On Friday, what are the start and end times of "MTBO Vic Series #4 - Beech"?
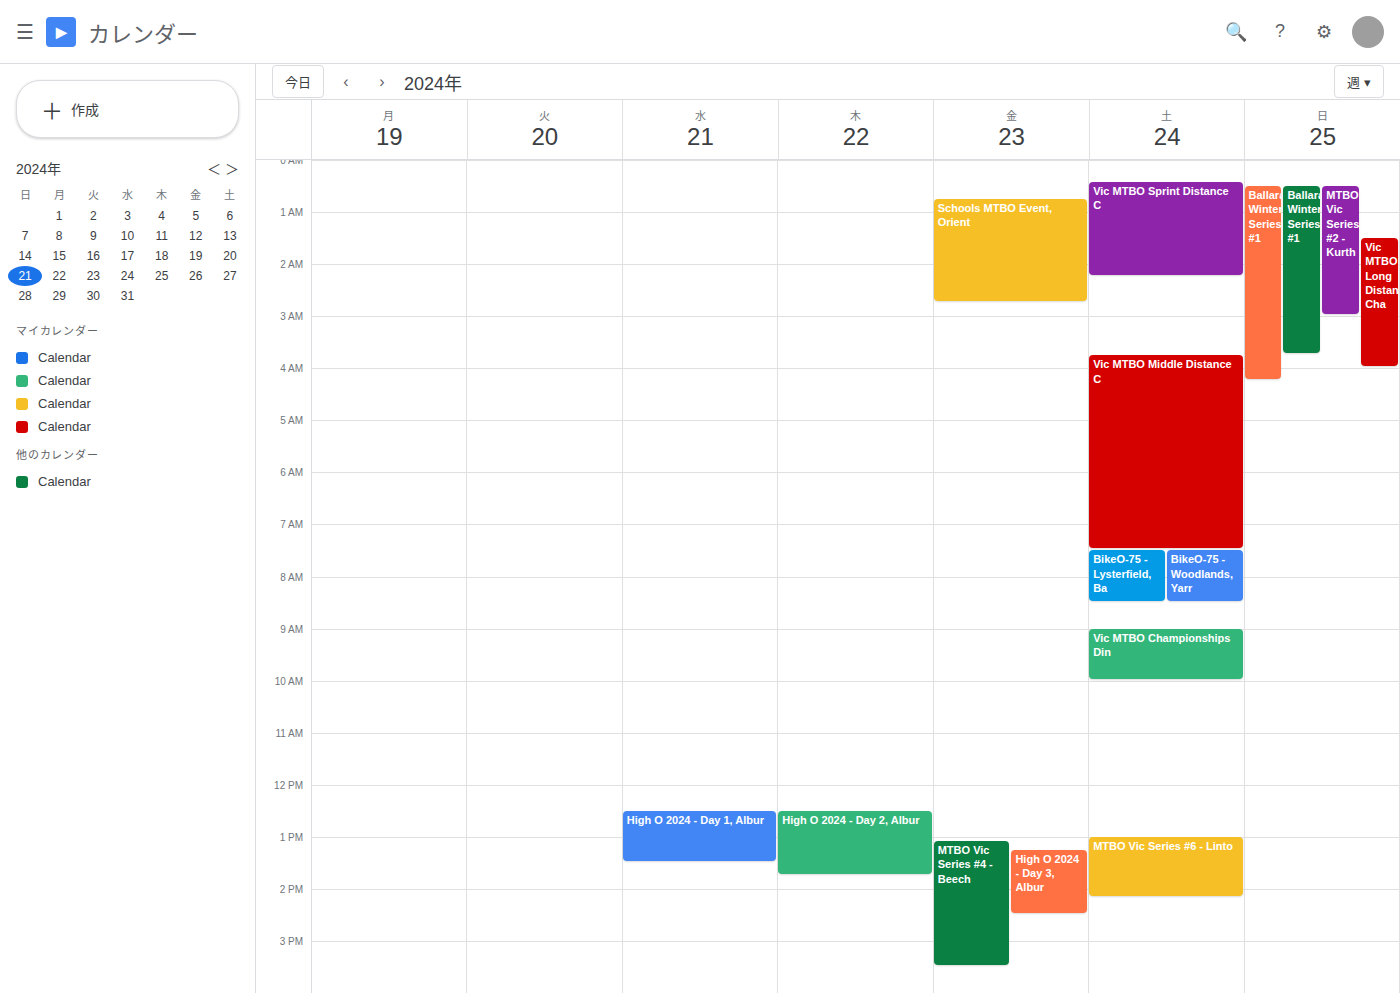
1:05 PM to 3:30 PM